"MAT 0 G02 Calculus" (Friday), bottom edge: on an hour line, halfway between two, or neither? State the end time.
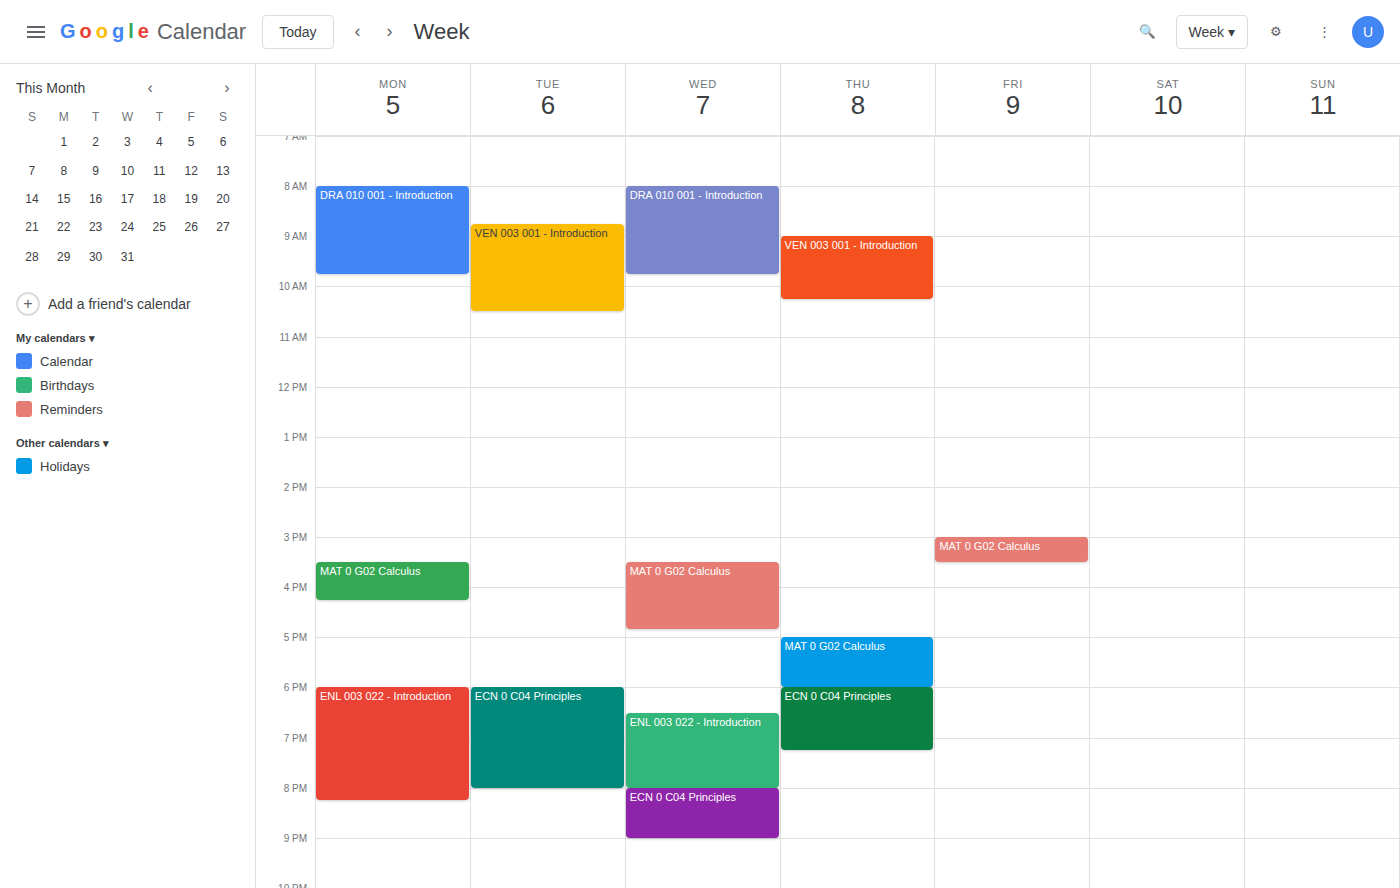
3:30 PM -- halfway between the 3 PM and 4 PM lines.